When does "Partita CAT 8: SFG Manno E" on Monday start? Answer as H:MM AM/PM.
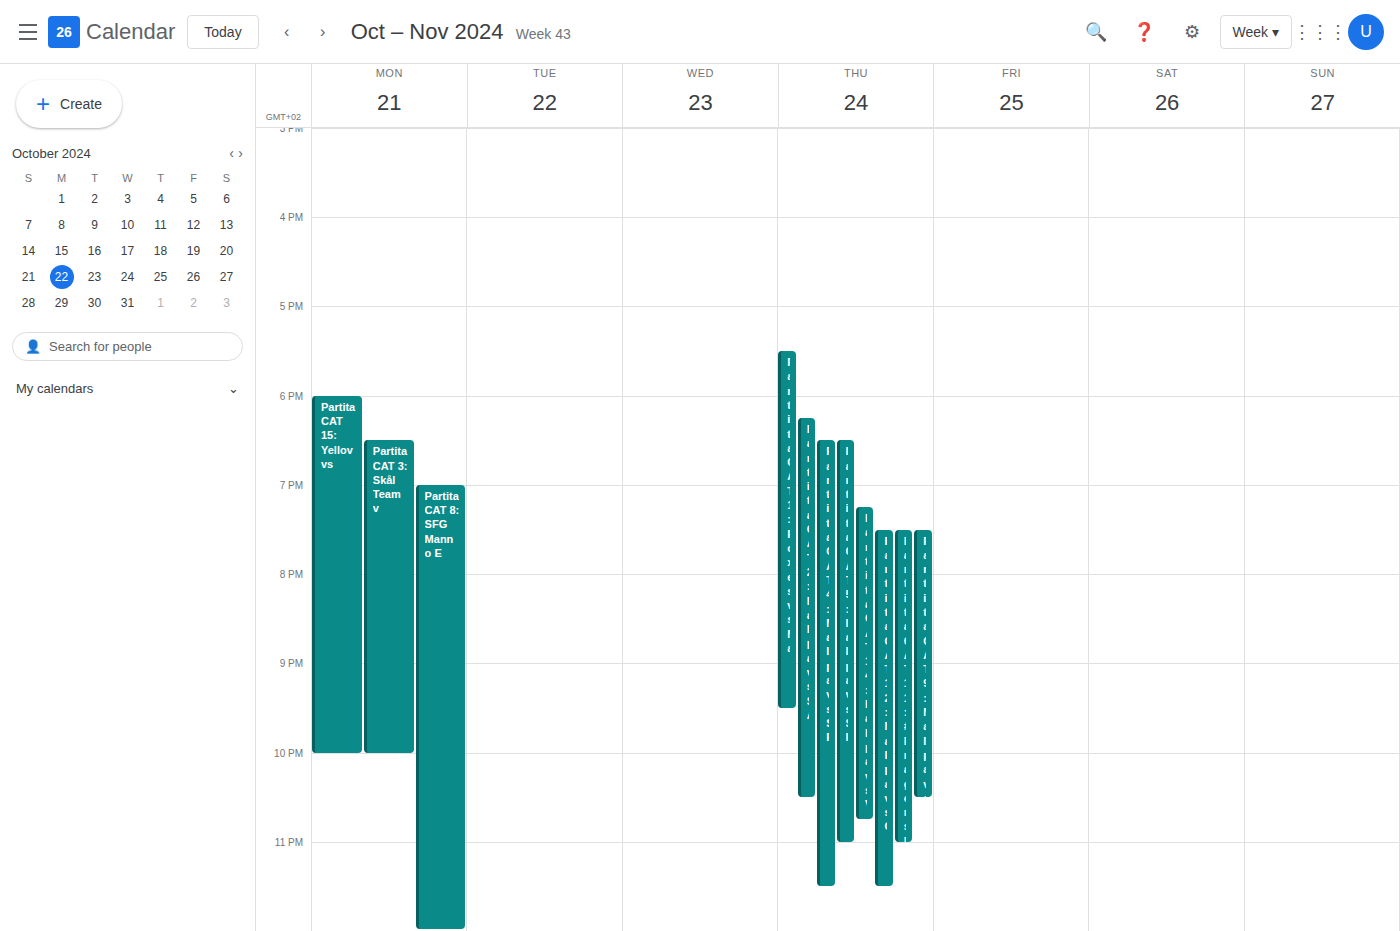
7:00 PM